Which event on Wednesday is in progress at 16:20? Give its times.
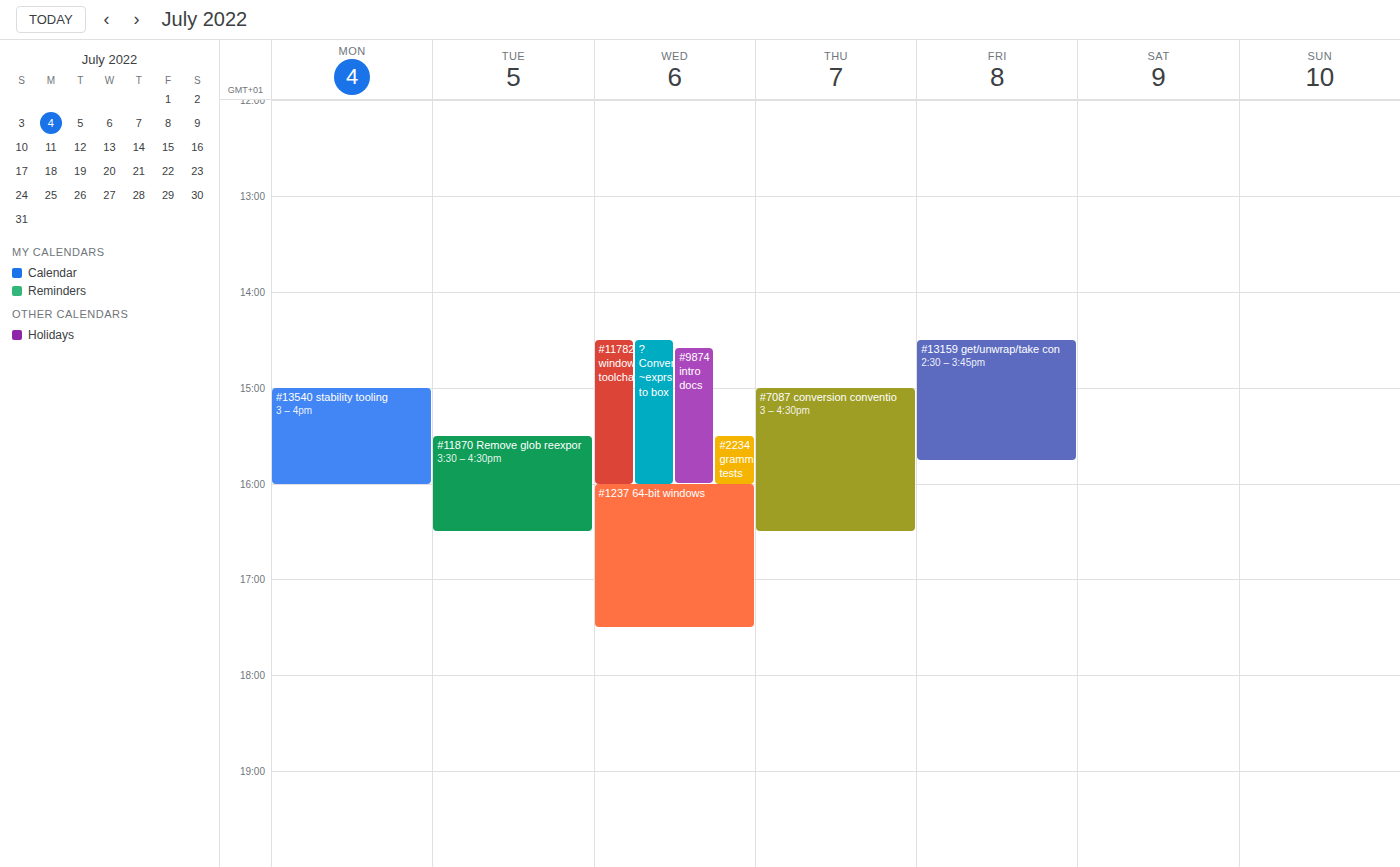
"#1237 64-bit windows", 16:00 to 17:30